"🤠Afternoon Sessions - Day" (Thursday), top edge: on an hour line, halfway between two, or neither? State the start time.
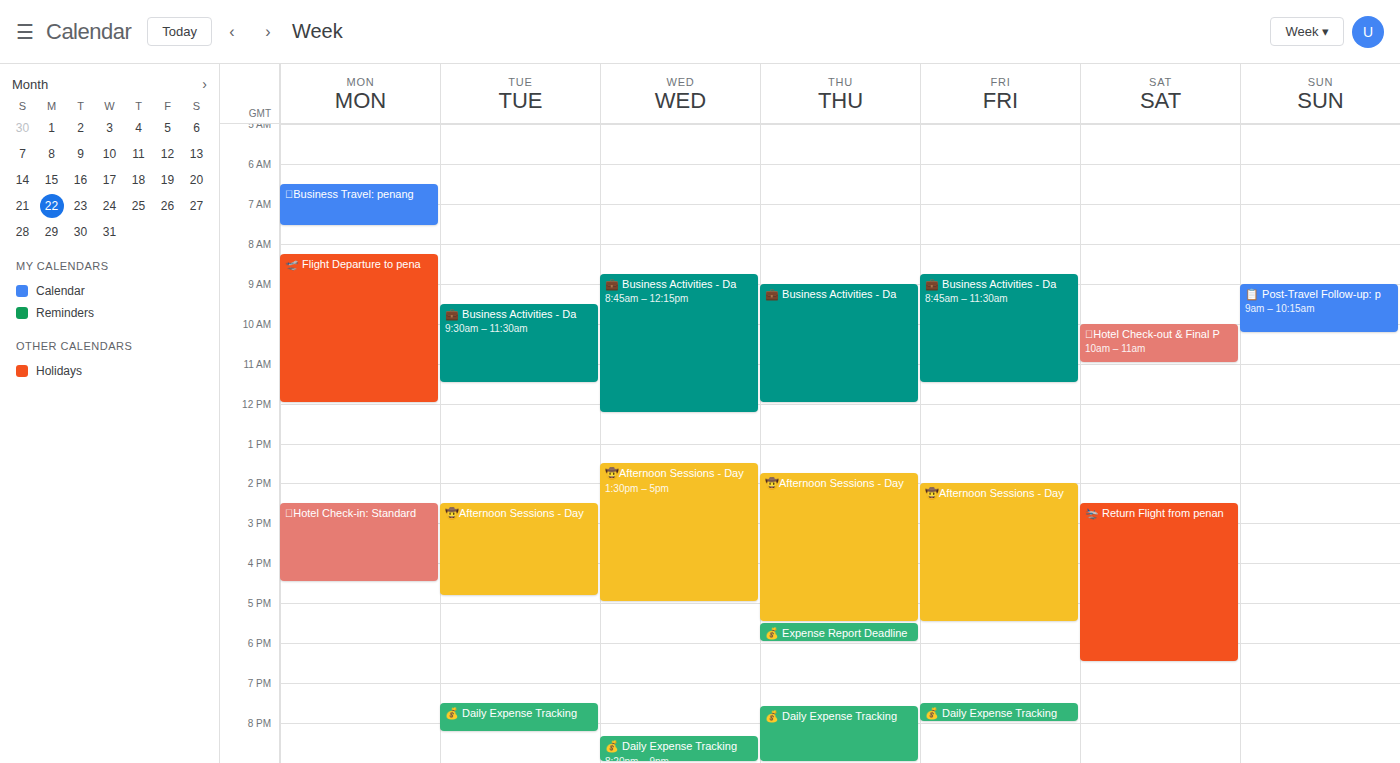
13:45 -- neither: three quarters of the way from the 13:00 line to the 14:00 line.